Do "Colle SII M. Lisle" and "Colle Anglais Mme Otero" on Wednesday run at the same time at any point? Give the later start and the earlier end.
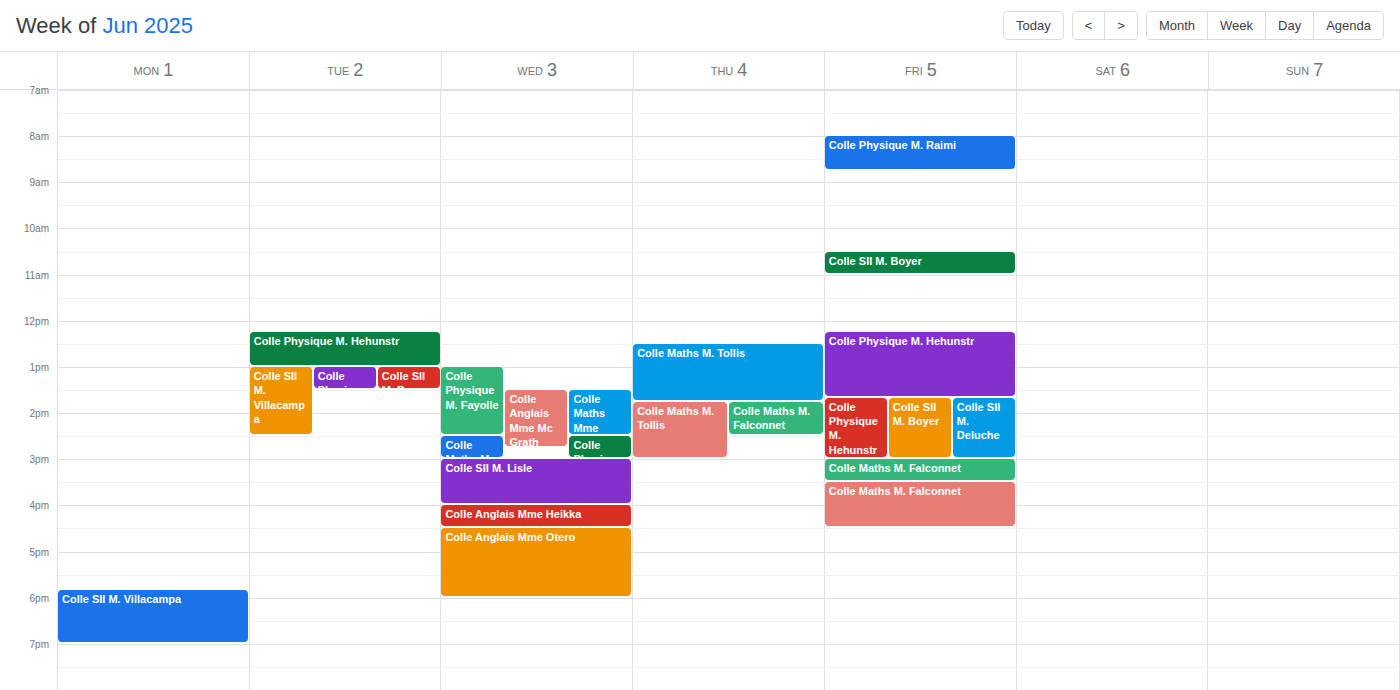
"Colle SII M. Lisle" ends at 4:00 PM and "Colle Anglais Mme Otero" starts at 4:30 PM -- no overlap.